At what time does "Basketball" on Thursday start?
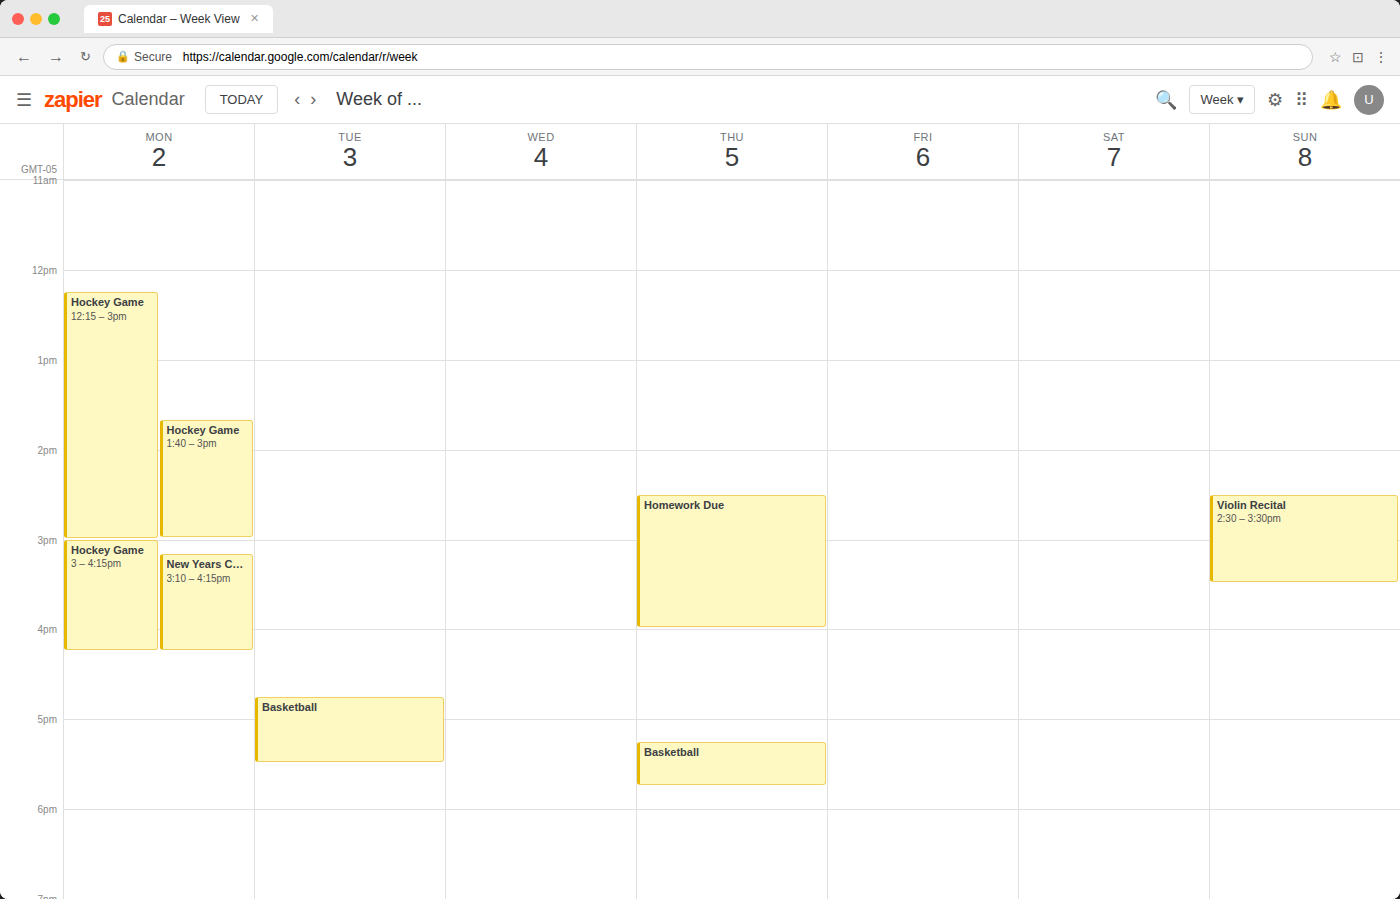
17:15